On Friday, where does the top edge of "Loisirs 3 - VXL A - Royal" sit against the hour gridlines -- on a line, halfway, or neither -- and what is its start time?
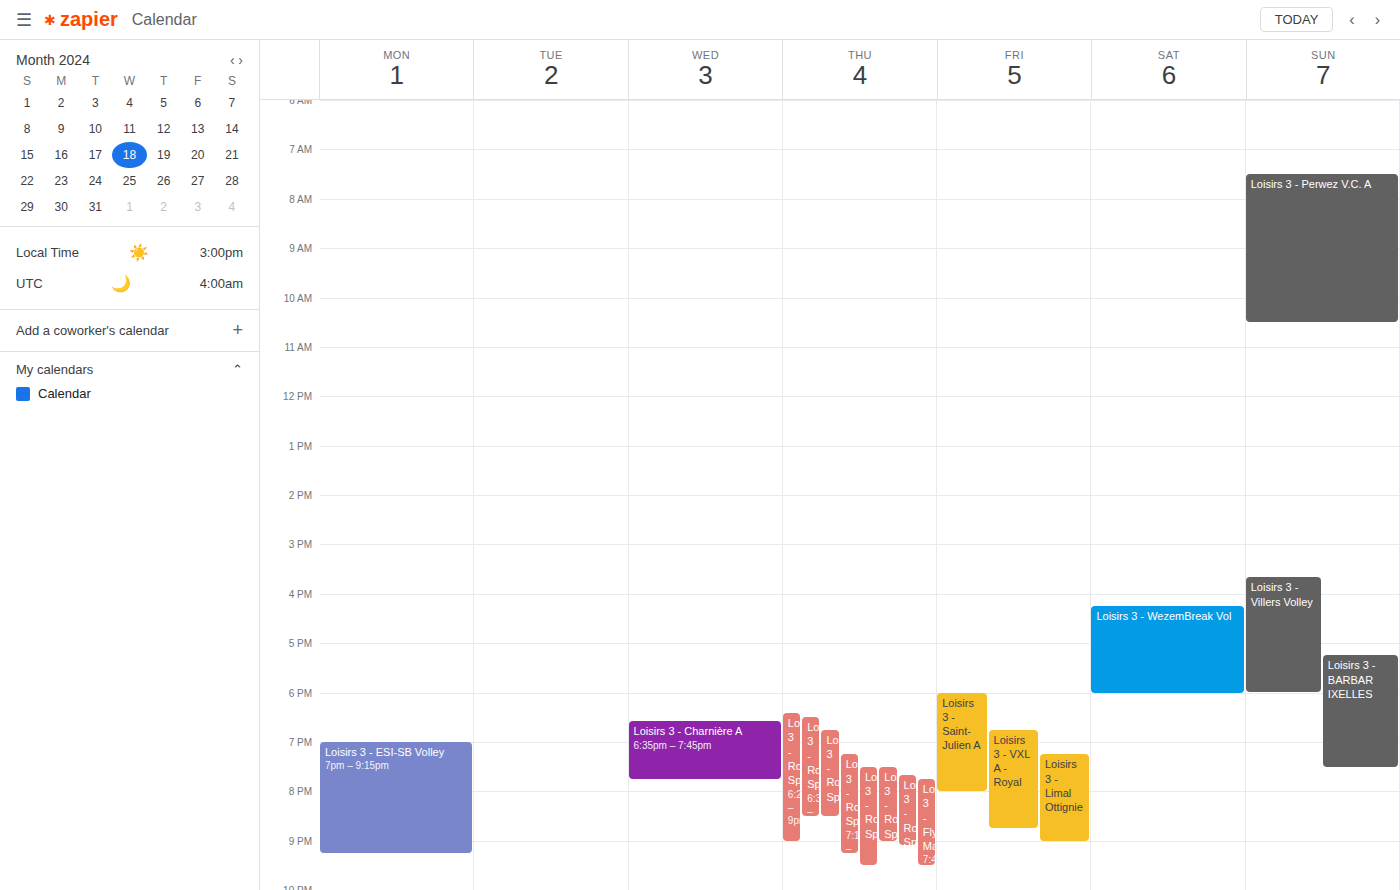
18:45 -- neither: three quarters of the way from the 18:00 line to the 19:00 line.